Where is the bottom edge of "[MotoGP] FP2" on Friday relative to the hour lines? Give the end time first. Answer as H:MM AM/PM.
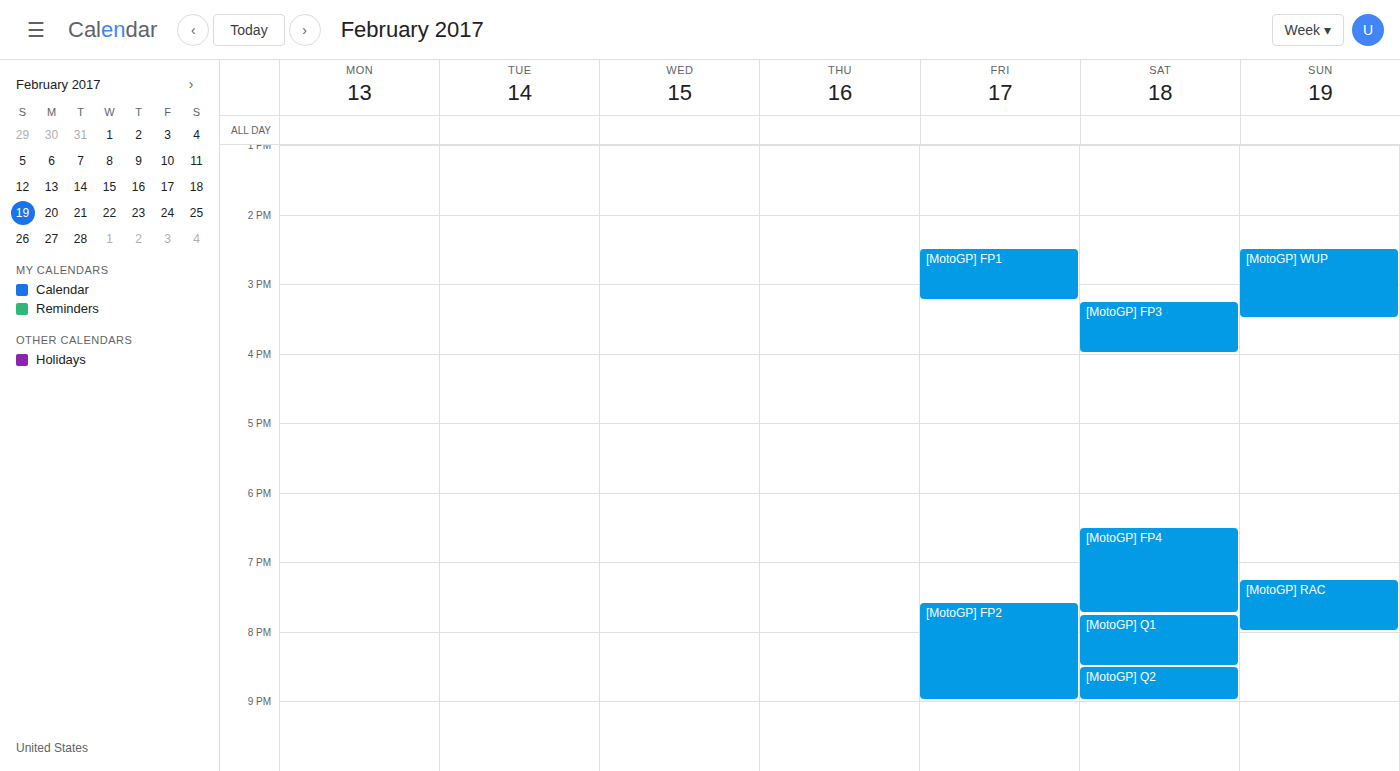
9:00 PM -- exactly on the 9 PM line.